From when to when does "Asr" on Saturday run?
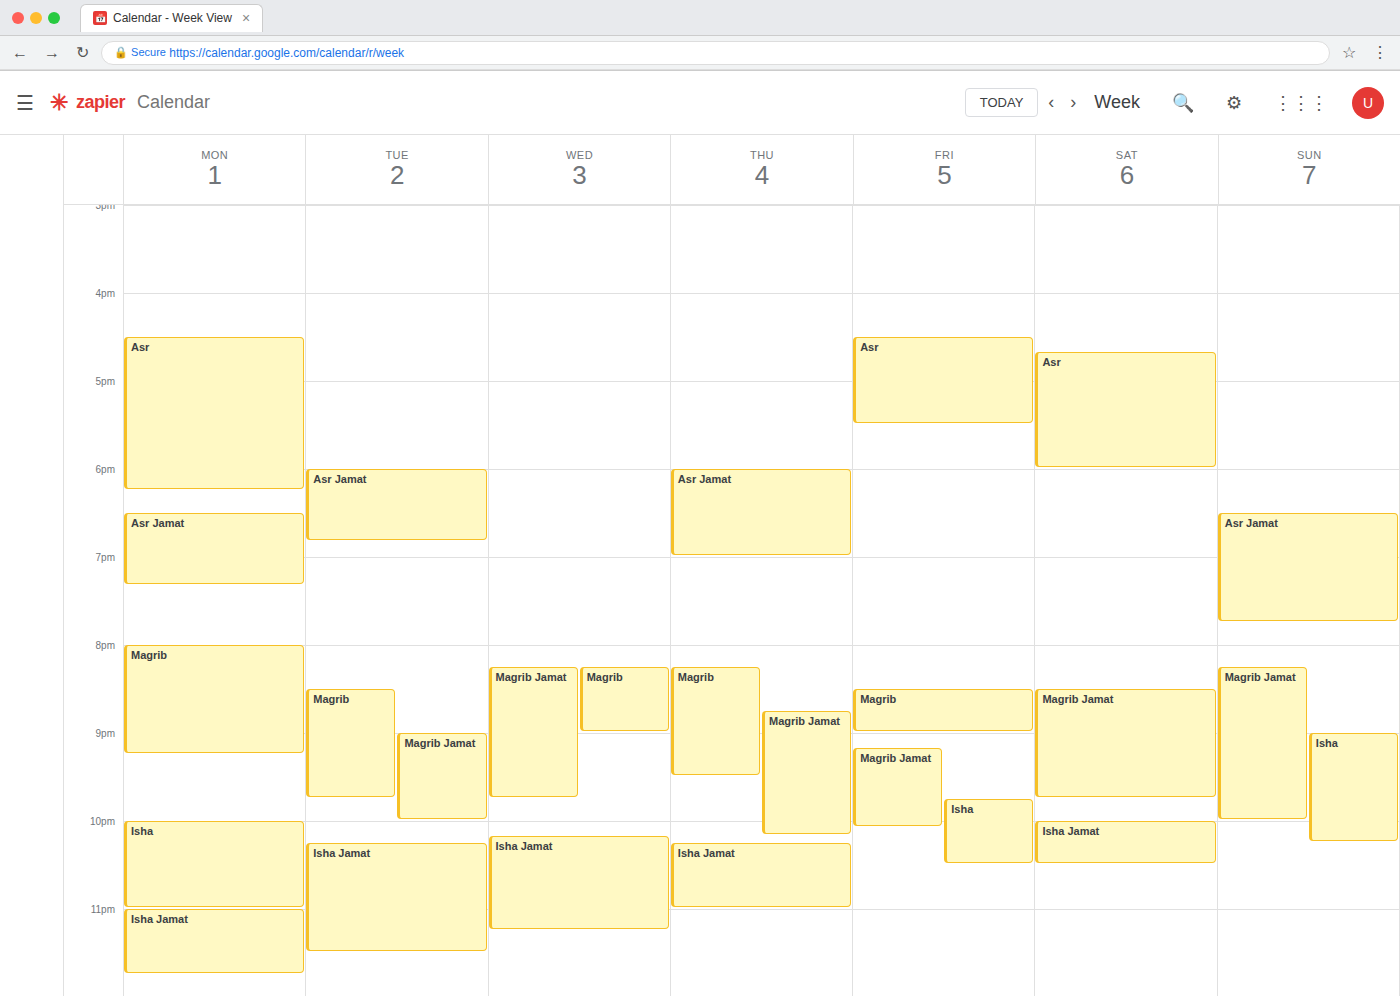
4:40 PM to 6:00 PM